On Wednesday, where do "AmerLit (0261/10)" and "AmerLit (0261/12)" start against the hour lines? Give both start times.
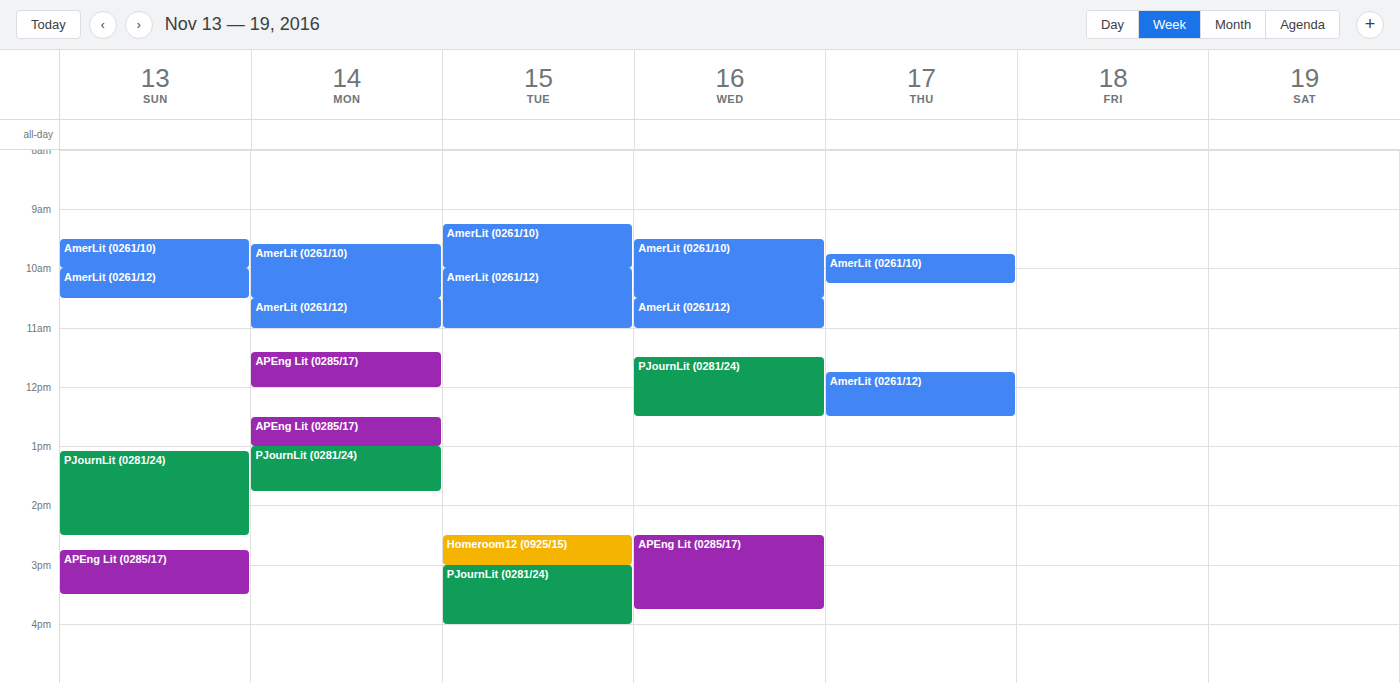
"AmerLit (0261/10)": 9:30 AM, halfway between the 9 AM and 10 AM lines. "AmerLit (0261/12)": 10:30 AM, halfway between the 10 AM and 11 AM lines.